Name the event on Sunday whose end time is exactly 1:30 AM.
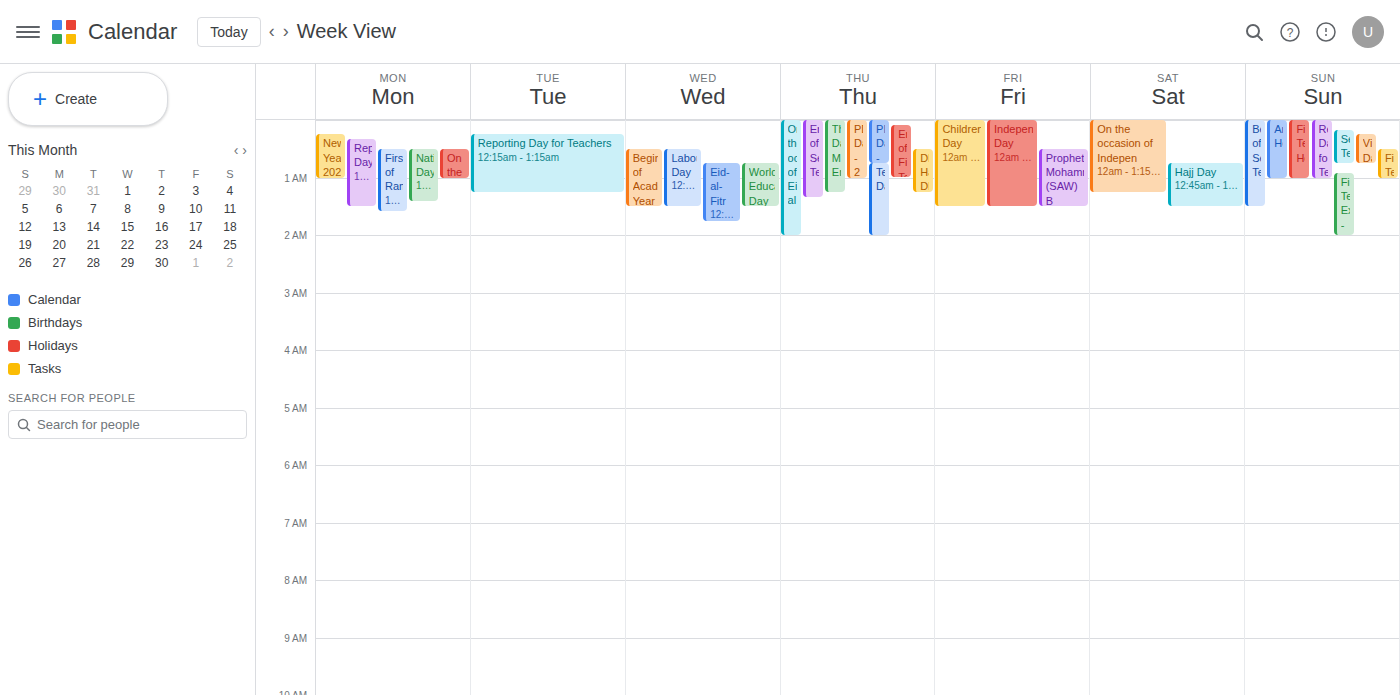
"Beginning of Second Term"